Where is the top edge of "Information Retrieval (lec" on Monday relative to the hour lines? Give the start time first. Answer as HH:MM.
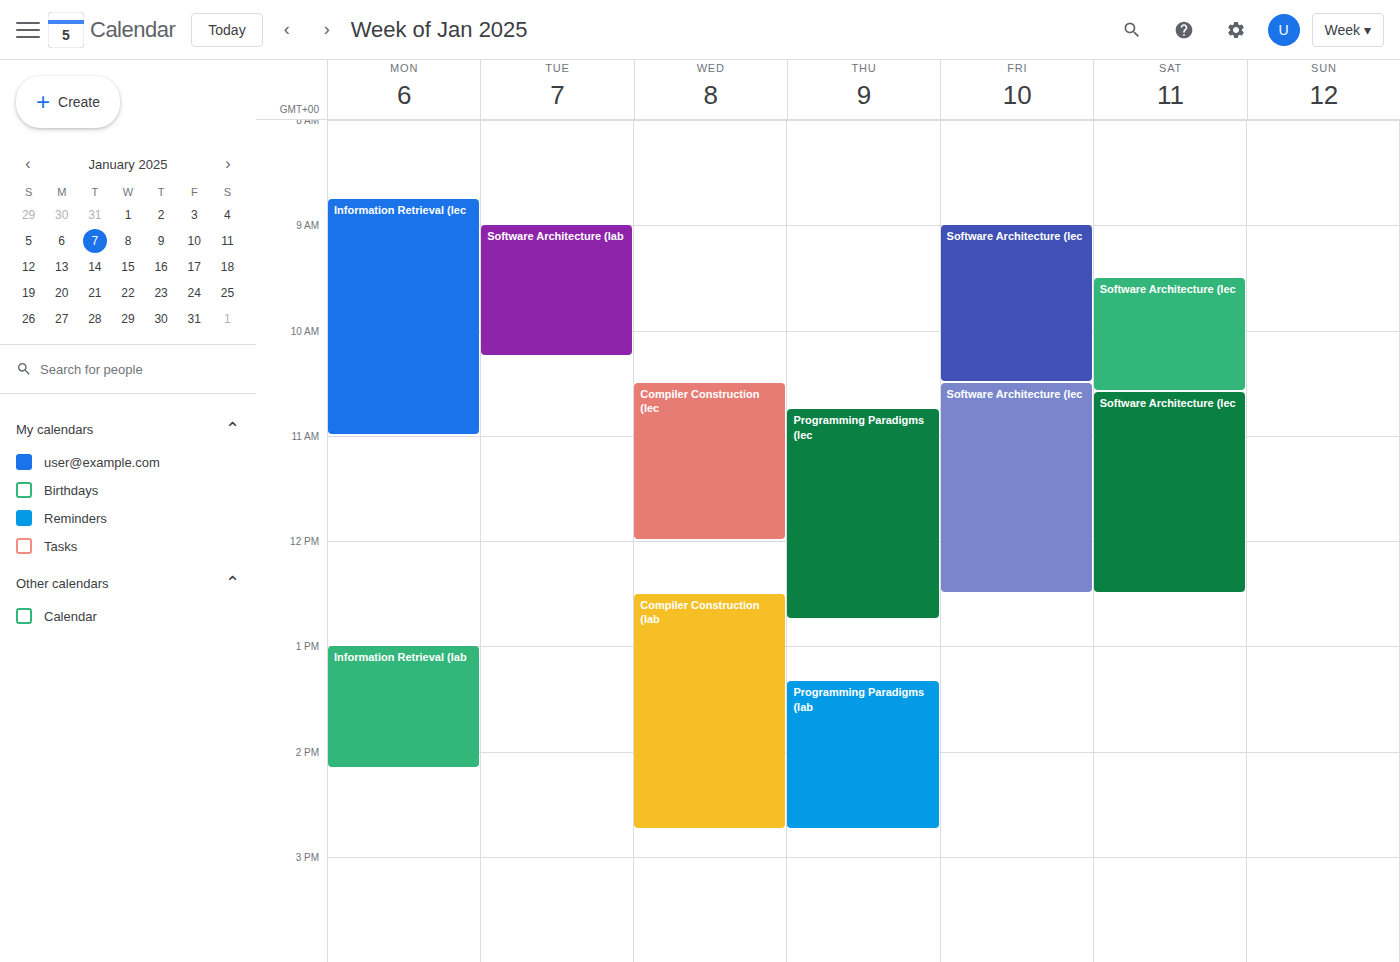
08:45 -- neither: three quarters of the way from the 08:00 line to the 09:00 line.